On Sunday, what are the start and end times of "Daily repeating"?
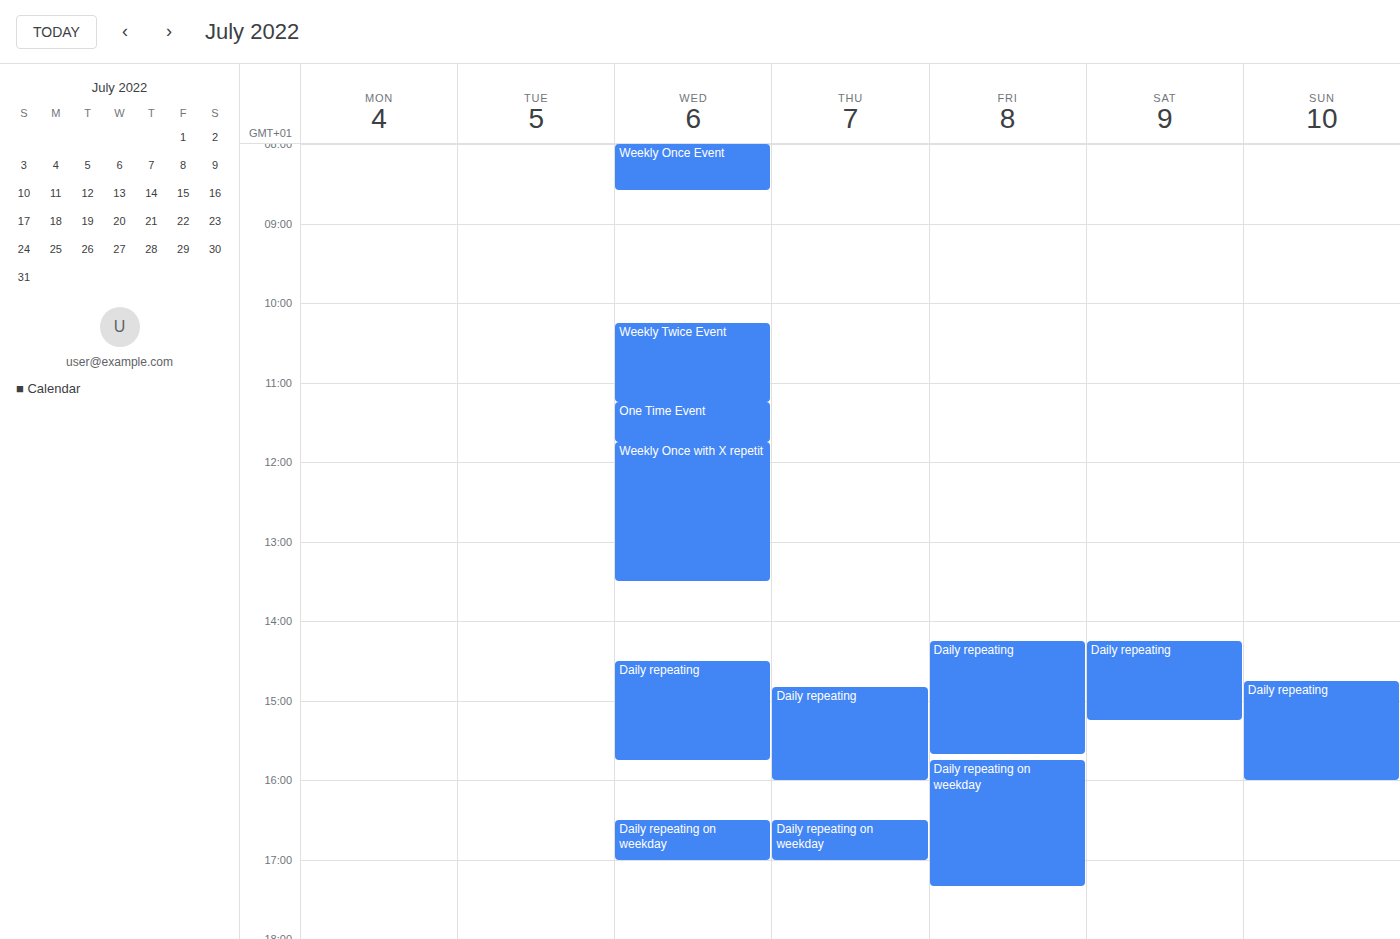
2:45 PM to 4:00 PM